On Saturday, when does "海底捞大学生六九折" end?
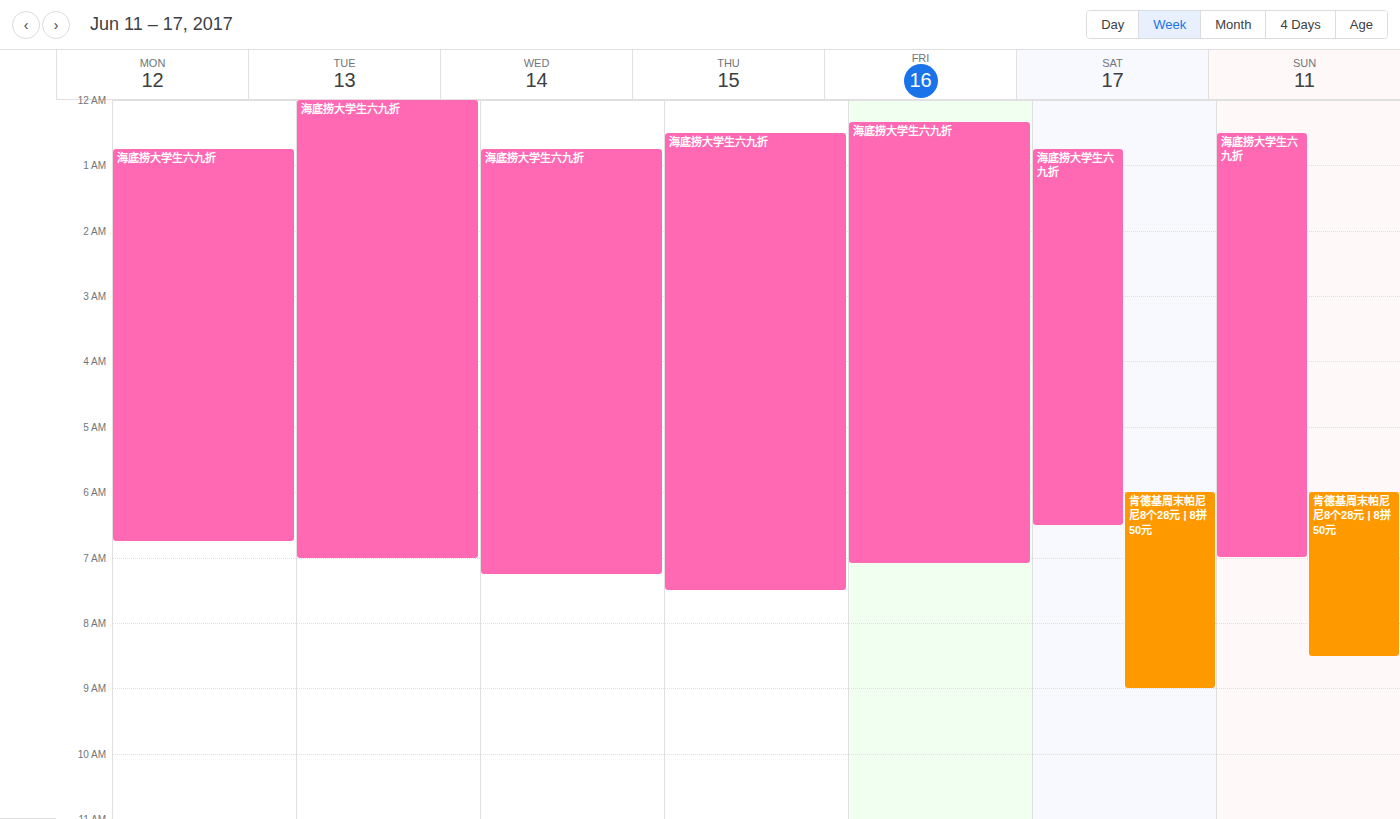
6:30 AM